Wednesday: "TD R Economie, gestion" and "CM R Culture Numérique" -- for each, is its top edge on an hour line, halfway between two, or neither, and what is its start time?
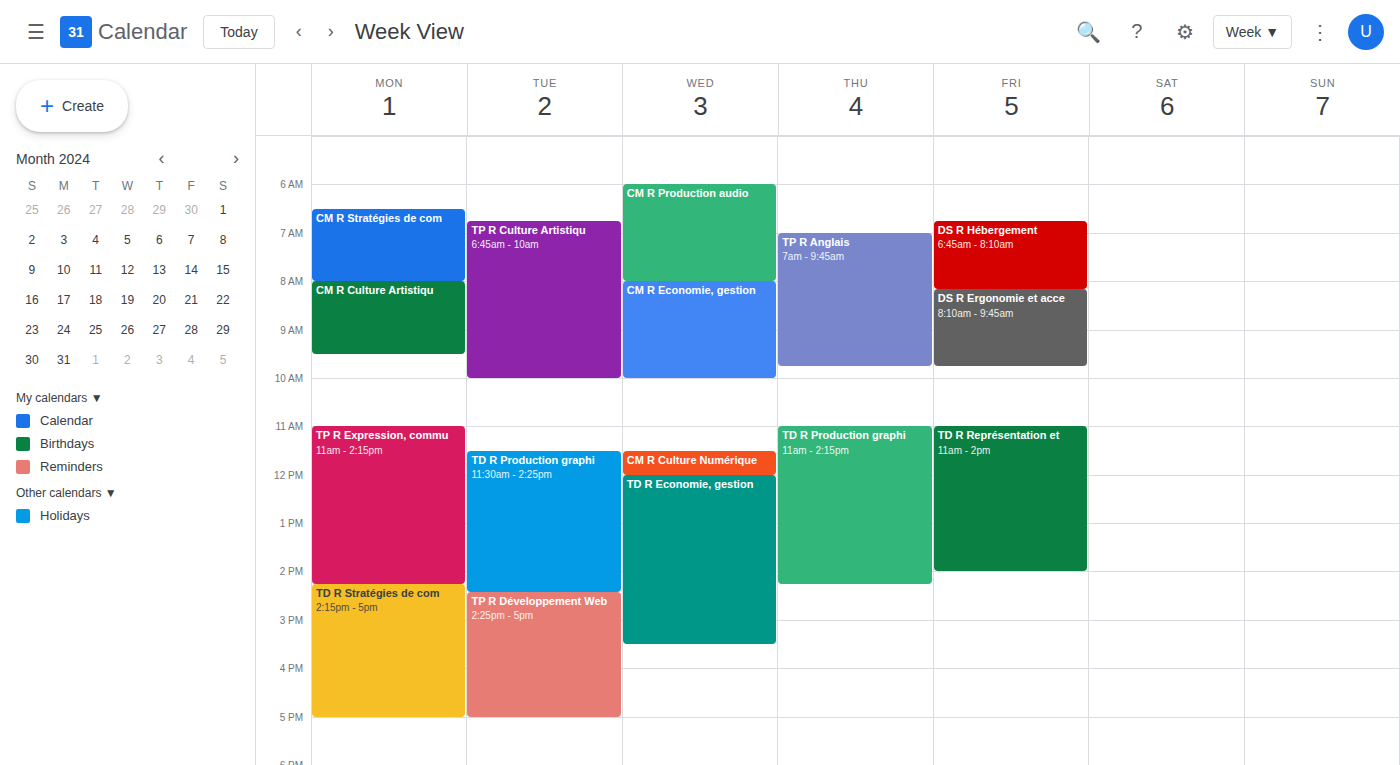
"TD R Economie, gestion": 12:00 PM, exactly on the 12 PM line. "CM R Culture Numérique": 11:30 AM, halfway between the 11 AM and 12 PM lines.